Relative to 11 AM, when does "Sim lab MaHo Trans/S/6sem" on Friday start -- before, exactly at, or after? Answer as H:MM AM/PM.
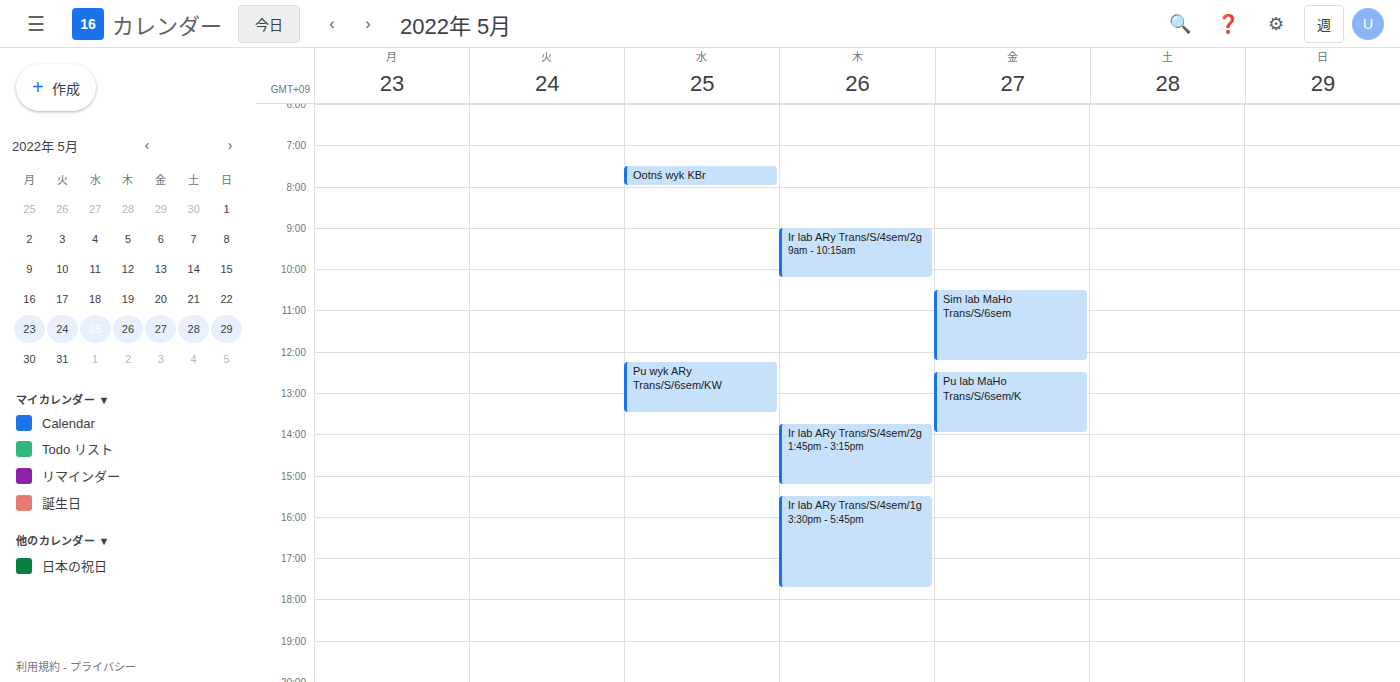
10:30 AM -- before 11 AM, 30 minutes above the 11 AM line.